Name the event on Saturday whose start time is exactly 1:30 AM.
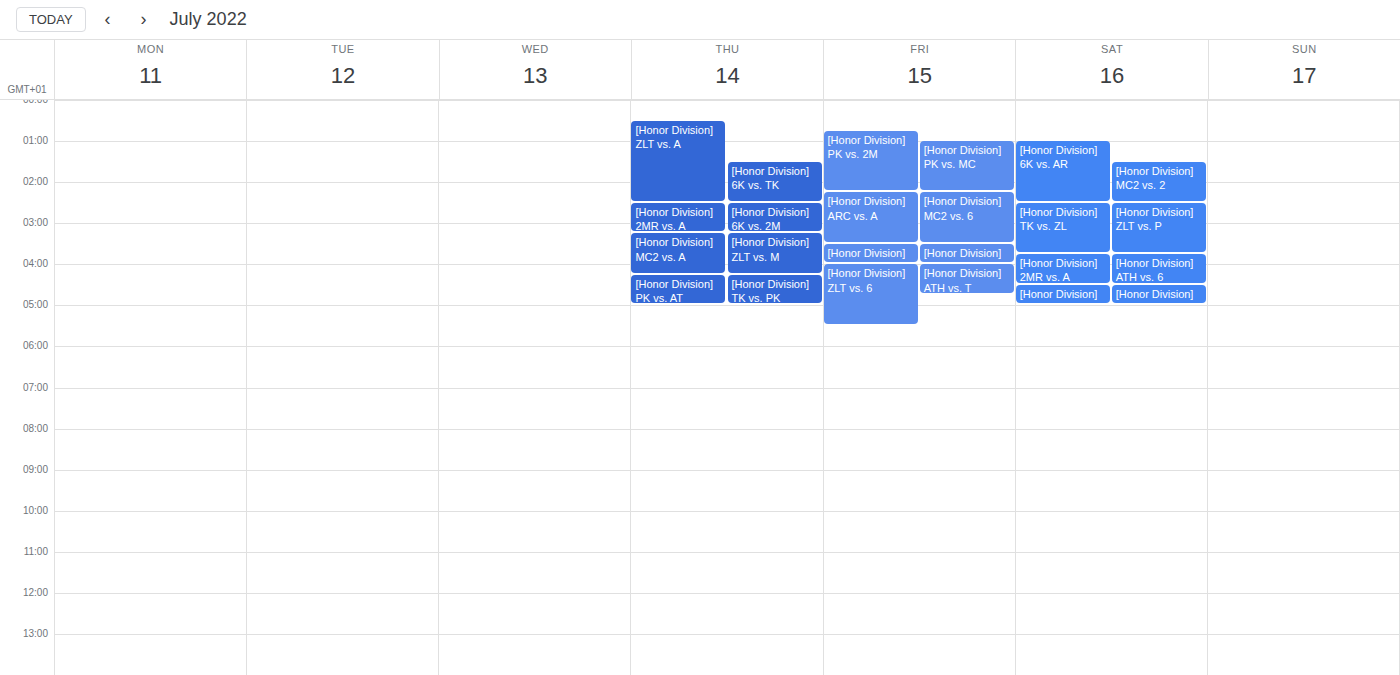
"[Honor Division] MC2 vs. 2"